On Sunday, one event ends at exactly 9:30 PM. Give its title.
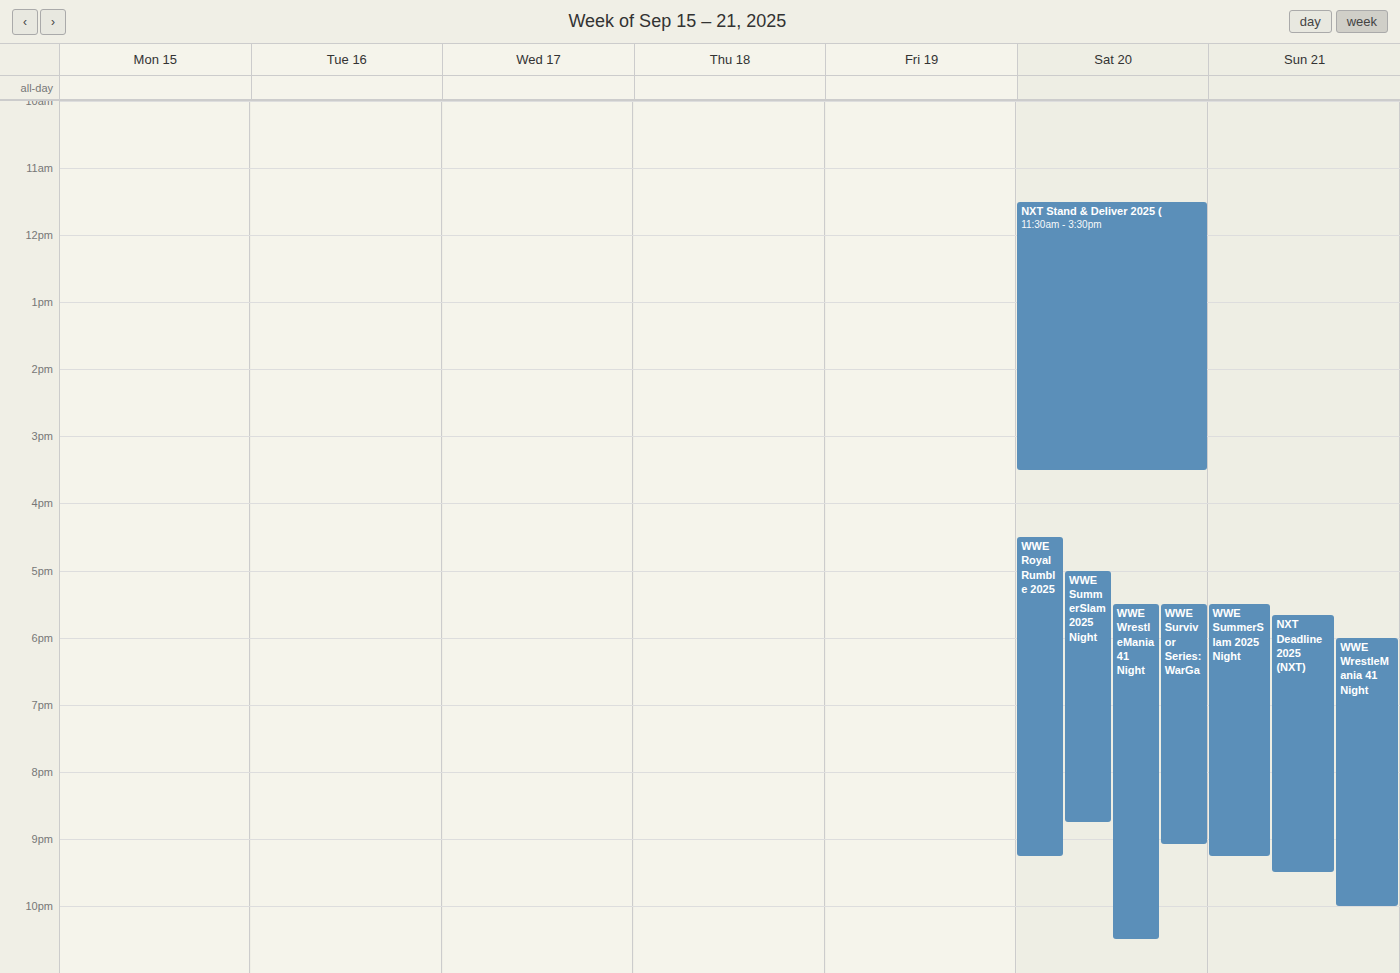
"NXT Deadline 2025 (NXT)"